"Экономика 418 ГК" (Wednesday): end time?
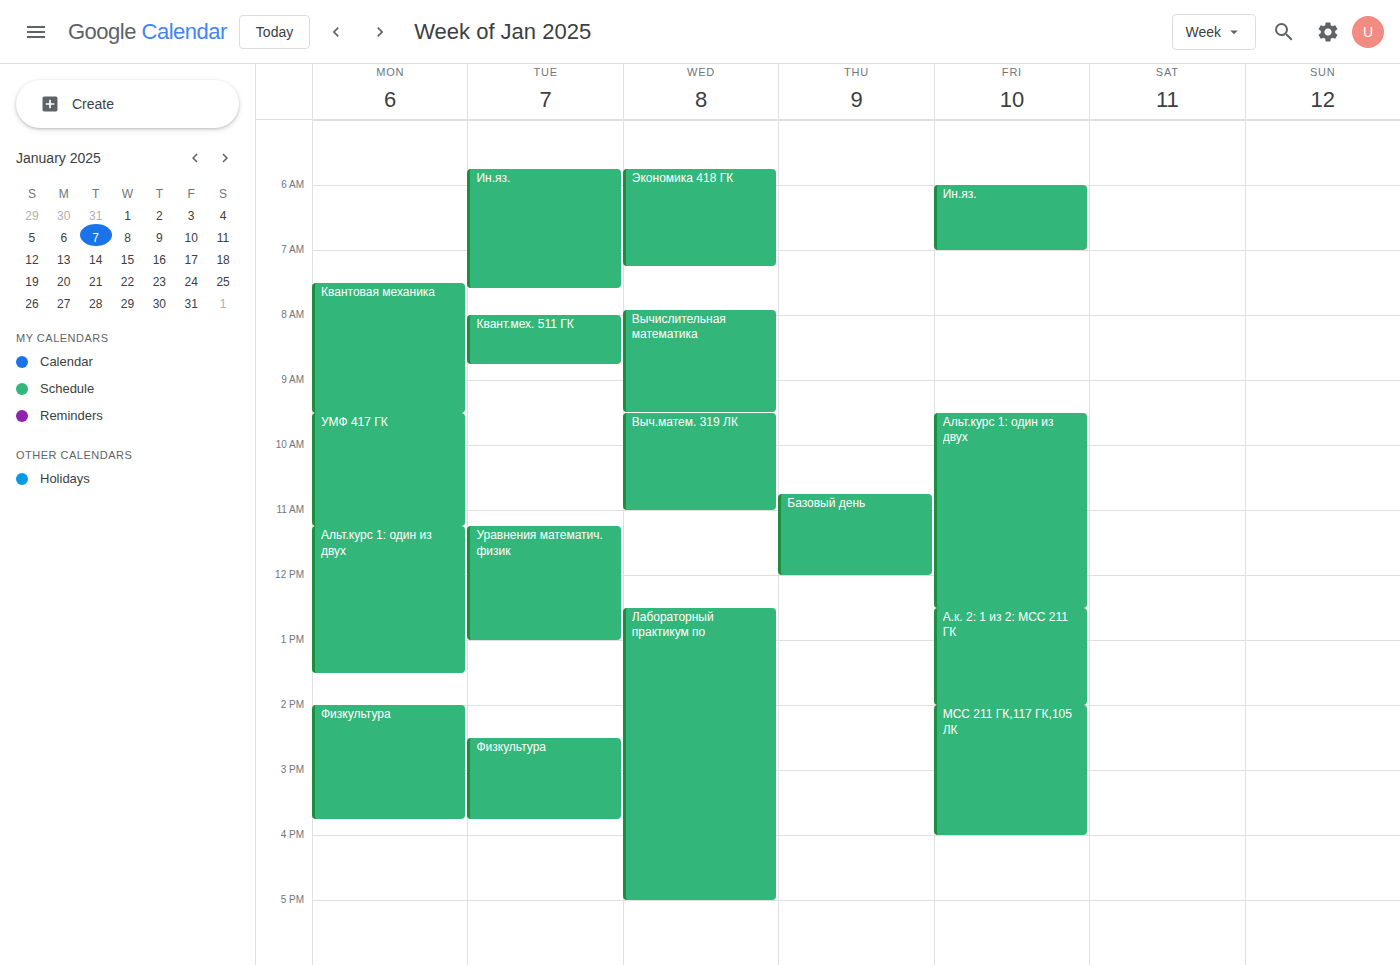
7:15 AM